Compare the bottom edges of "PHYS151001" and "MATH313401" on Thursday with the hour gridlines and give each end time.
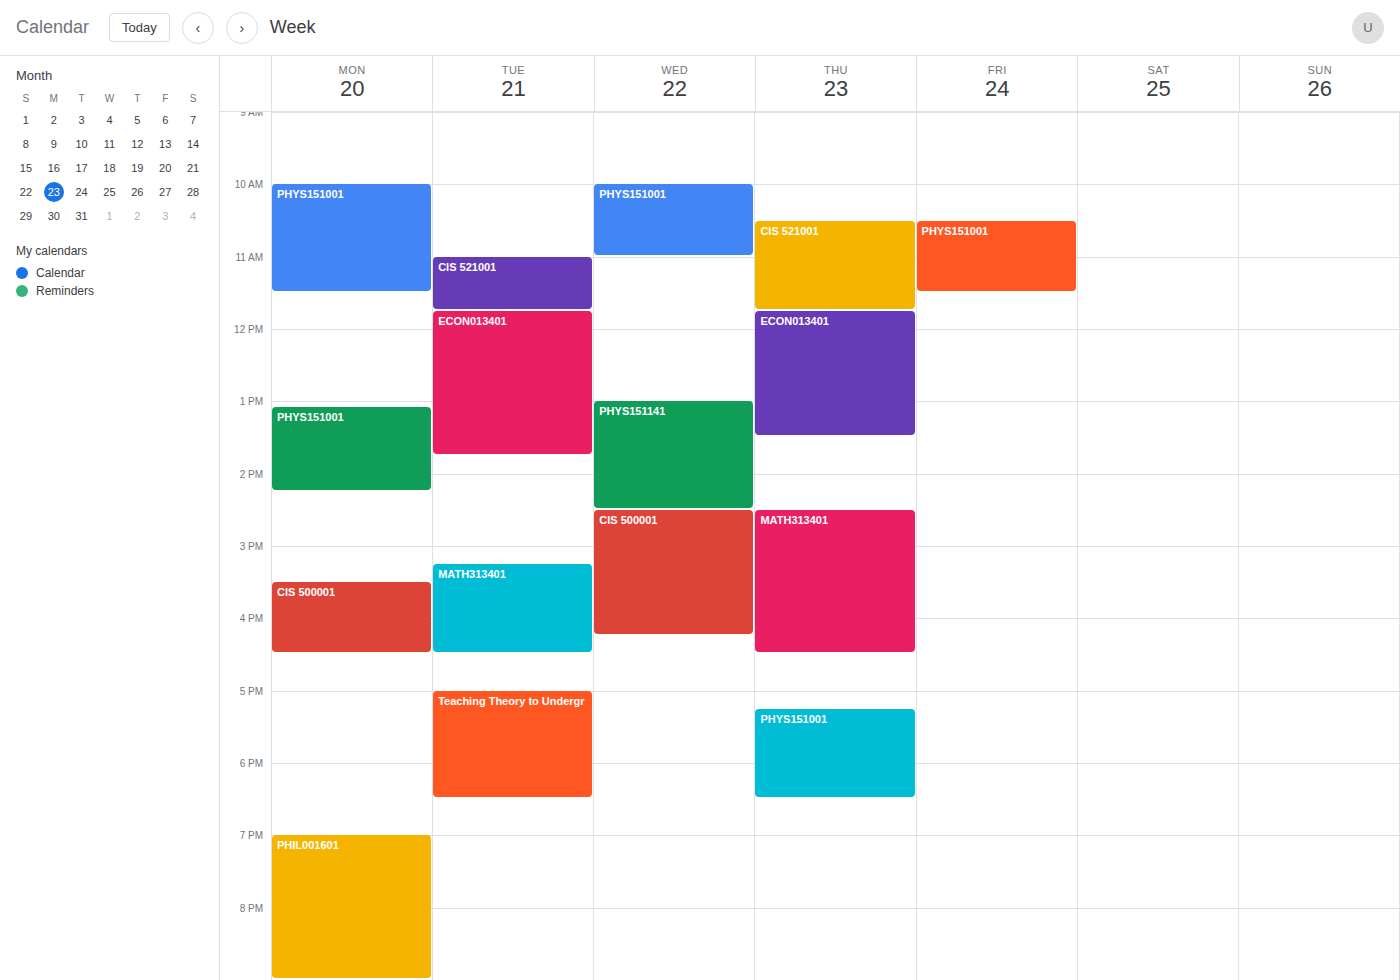
"PHYS151001": 6:30 PM, halfway between the 6 PM and 7 PM lines. "MATH313401": 4:30 PM, halfway between the 4 PM and 5 PM lines.